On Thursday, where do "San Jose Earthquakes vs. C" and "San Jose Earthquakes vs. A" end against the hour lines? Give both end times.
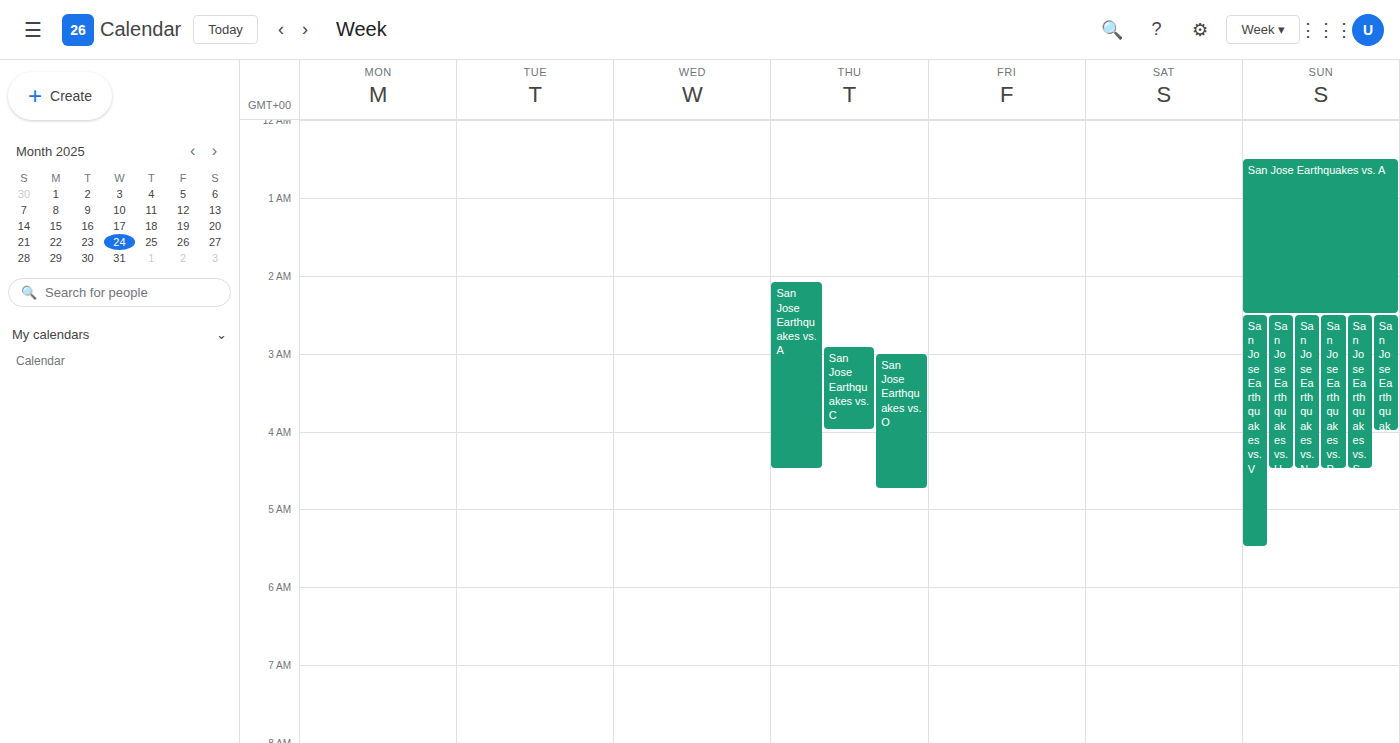
"San Jose Earthquakes vs. C": 4:00 AM, exactly on the 4 AM line. "San Jose Earthquakes vs. A": 4:30 AM, halfway between the 4 AM and 5 AM lines.